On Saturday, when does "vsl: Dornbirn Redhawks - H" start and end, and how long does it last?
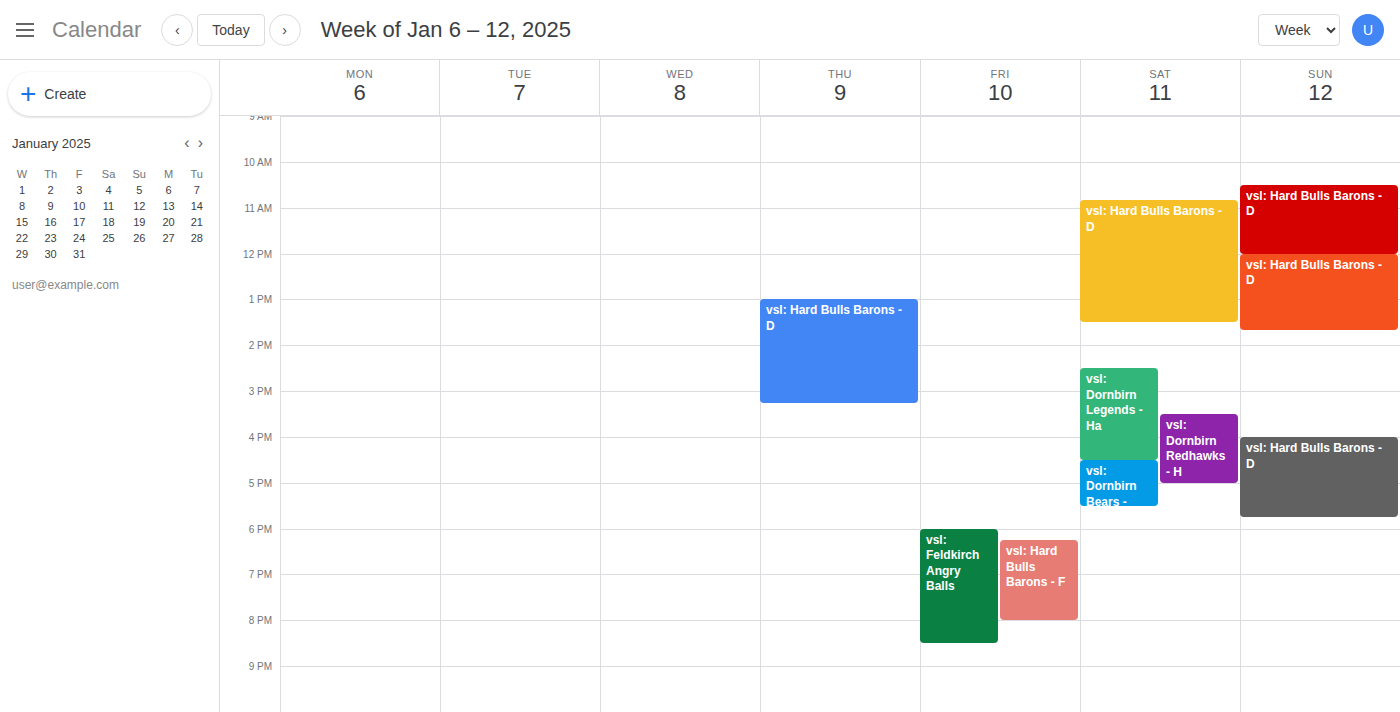
15:30 to 17:00, 1 hour 30 minutes